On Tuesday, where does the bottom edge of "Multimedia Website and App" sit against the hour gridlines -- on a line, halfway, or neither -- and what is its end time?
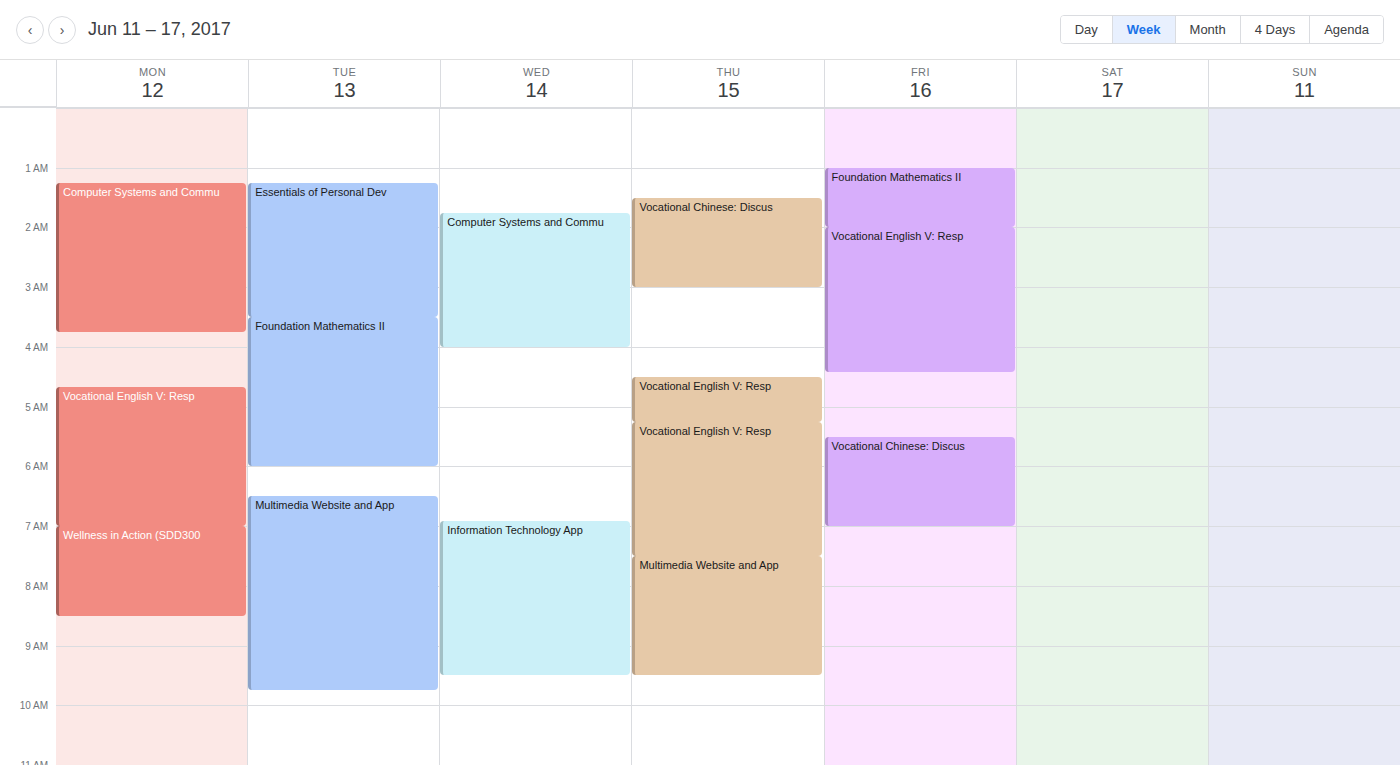
9:45 AM -- neither: three quarters of the way from the 9 AM line to the 10 AM line.